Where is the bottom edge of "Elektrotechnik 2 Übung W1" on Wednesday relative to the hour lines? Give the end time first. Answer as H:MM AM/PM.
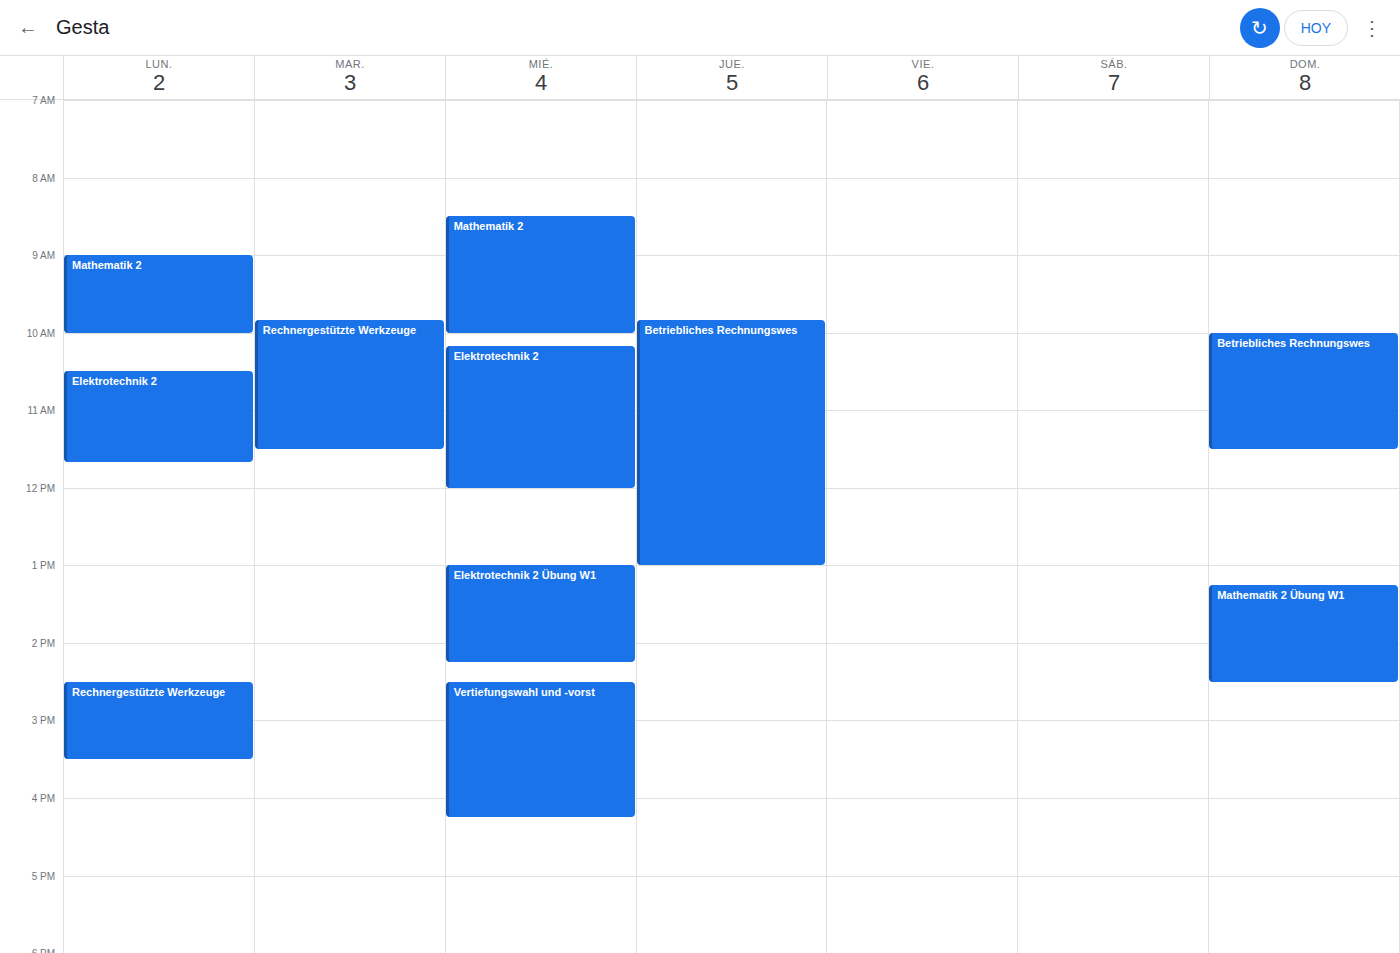
2:15 PM -- neither: a quarter of the way from the 2 PM line to the 3 PM line.